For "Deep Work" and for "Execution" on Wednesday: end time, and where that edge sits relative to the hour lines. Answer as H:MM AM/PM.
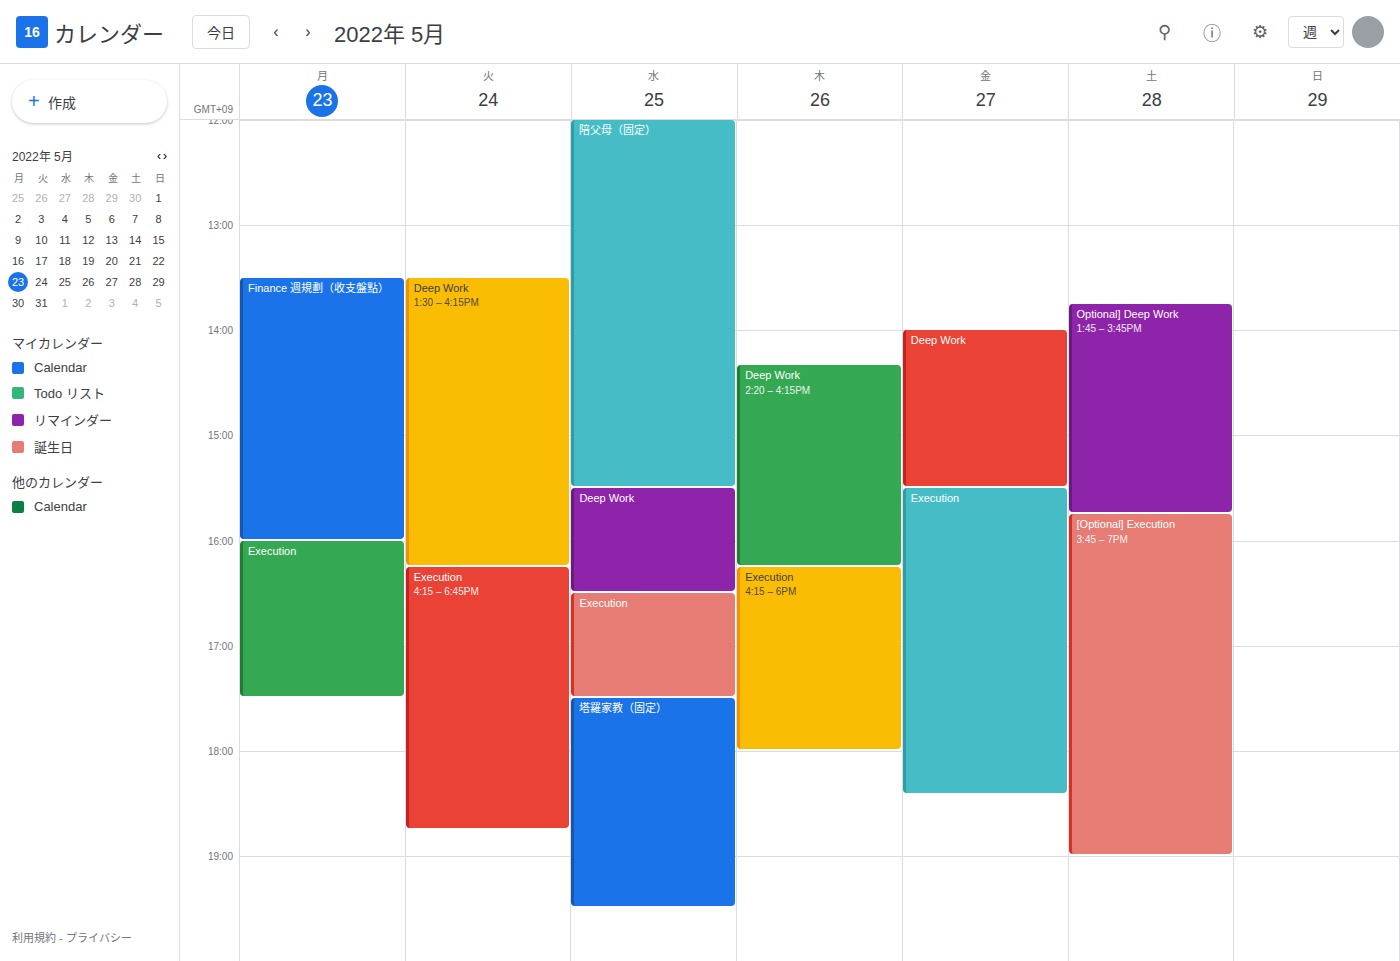
"Deep Work": 4:30 PM, halfway between the 4 PM and 5 PM lines. "Execution": 5:30 PM, halfway between the 5 PM and 6 PM lines.